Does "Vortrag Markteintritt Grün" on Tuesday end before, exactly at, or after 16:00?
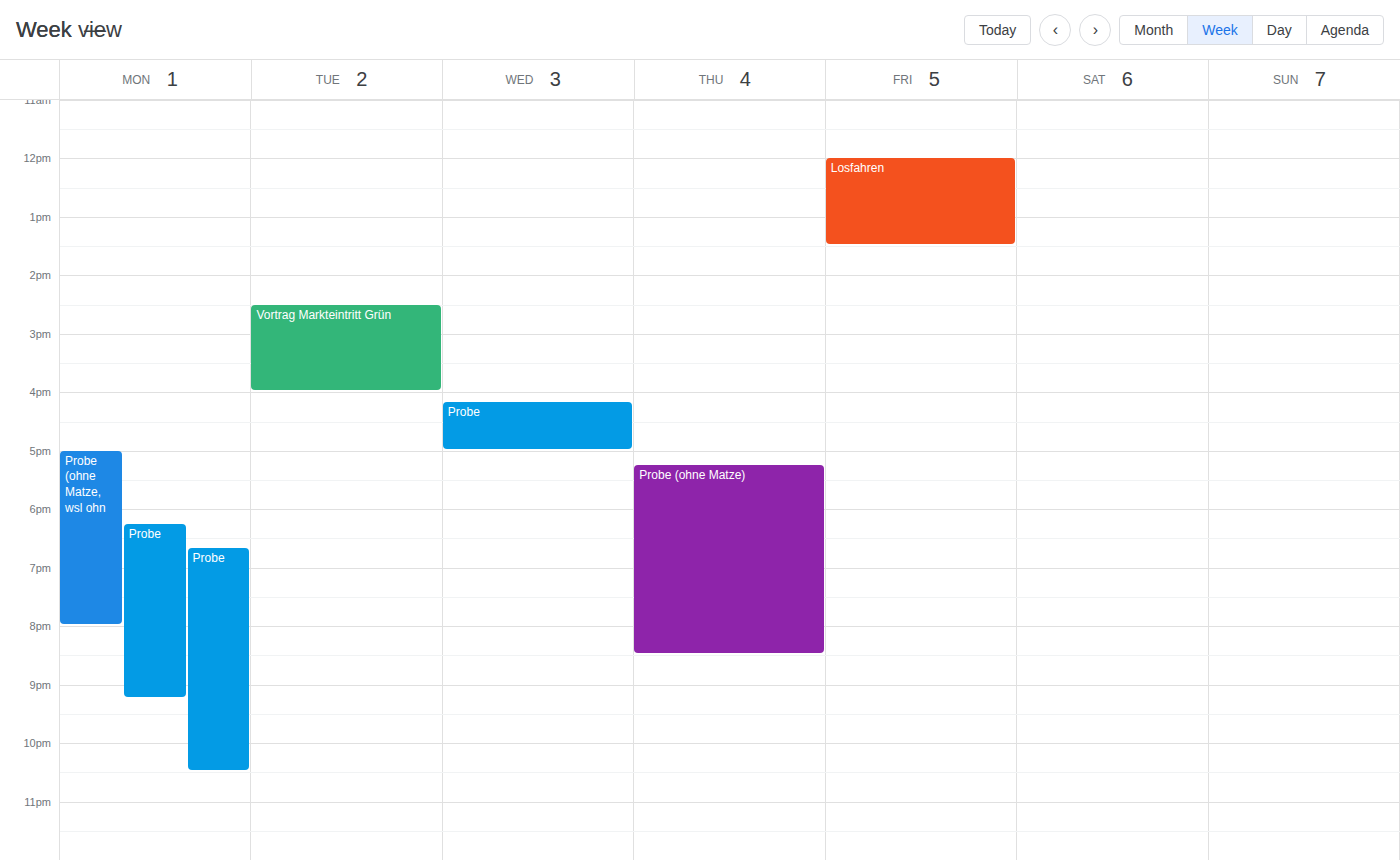
16:00 -- exactly at 16:00, on the 16:00 line.